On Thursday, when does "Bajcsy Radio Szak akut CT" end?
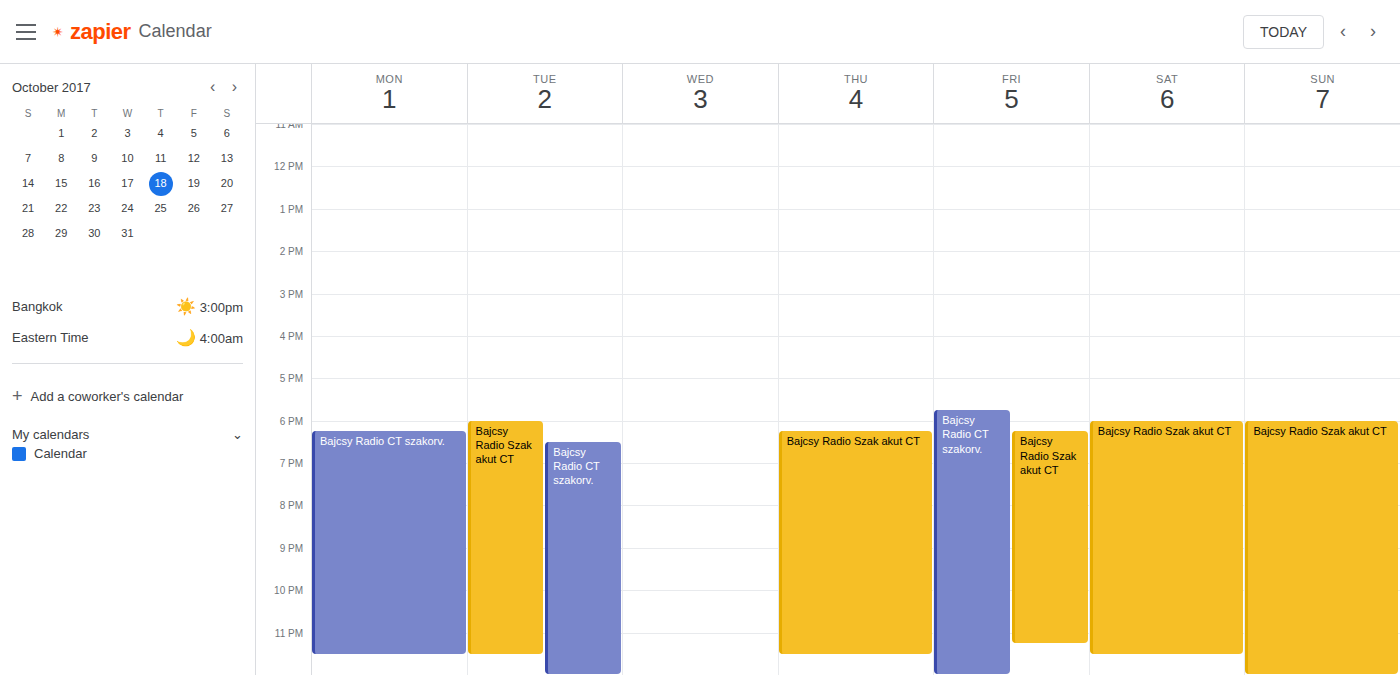
11:30 PM